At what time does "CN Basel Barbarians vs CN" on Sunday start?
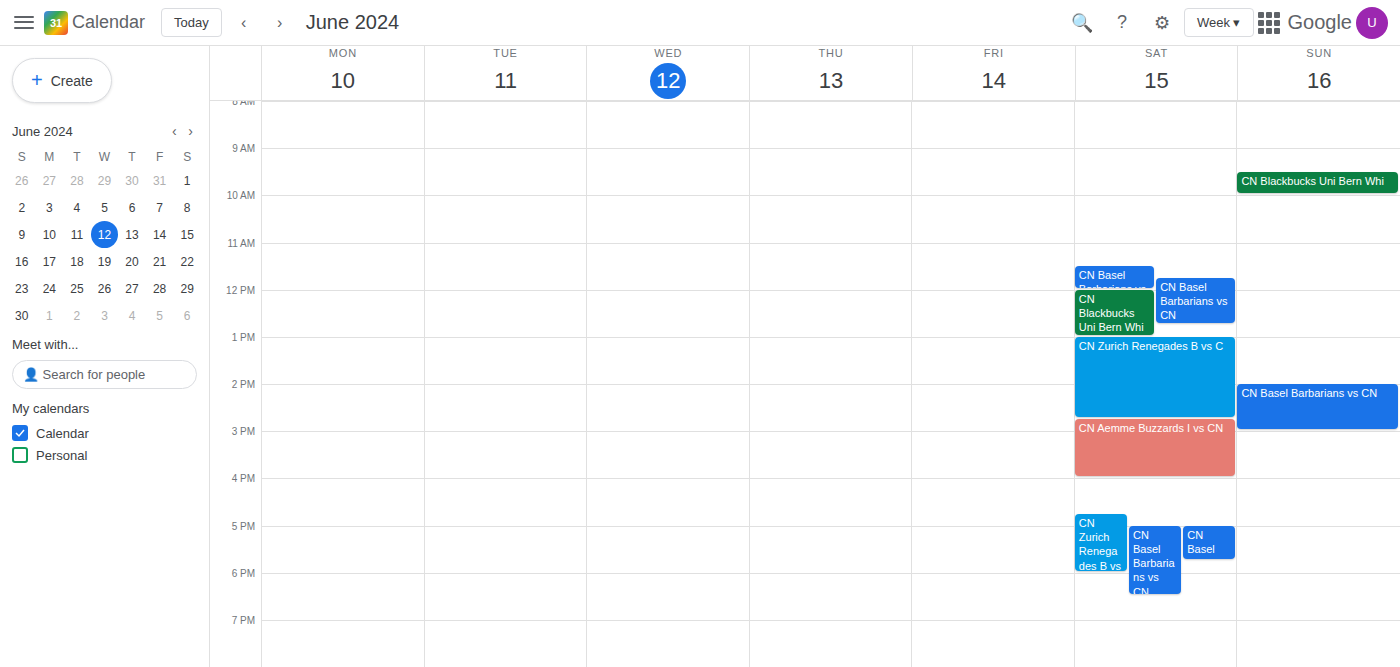
2:00 PM